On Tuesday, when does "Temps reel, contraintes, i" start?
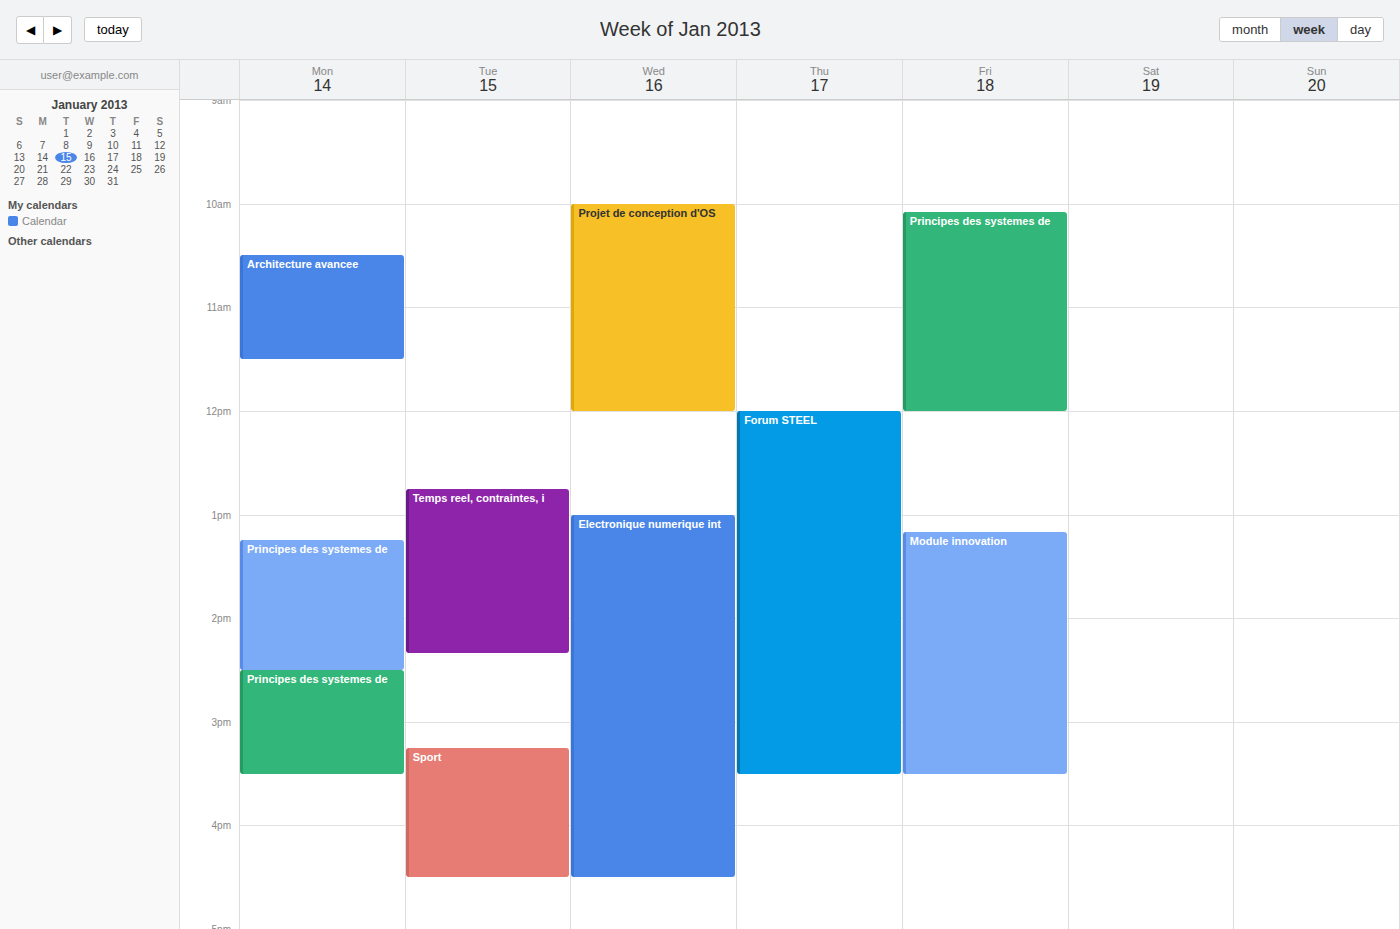
12:45 PM